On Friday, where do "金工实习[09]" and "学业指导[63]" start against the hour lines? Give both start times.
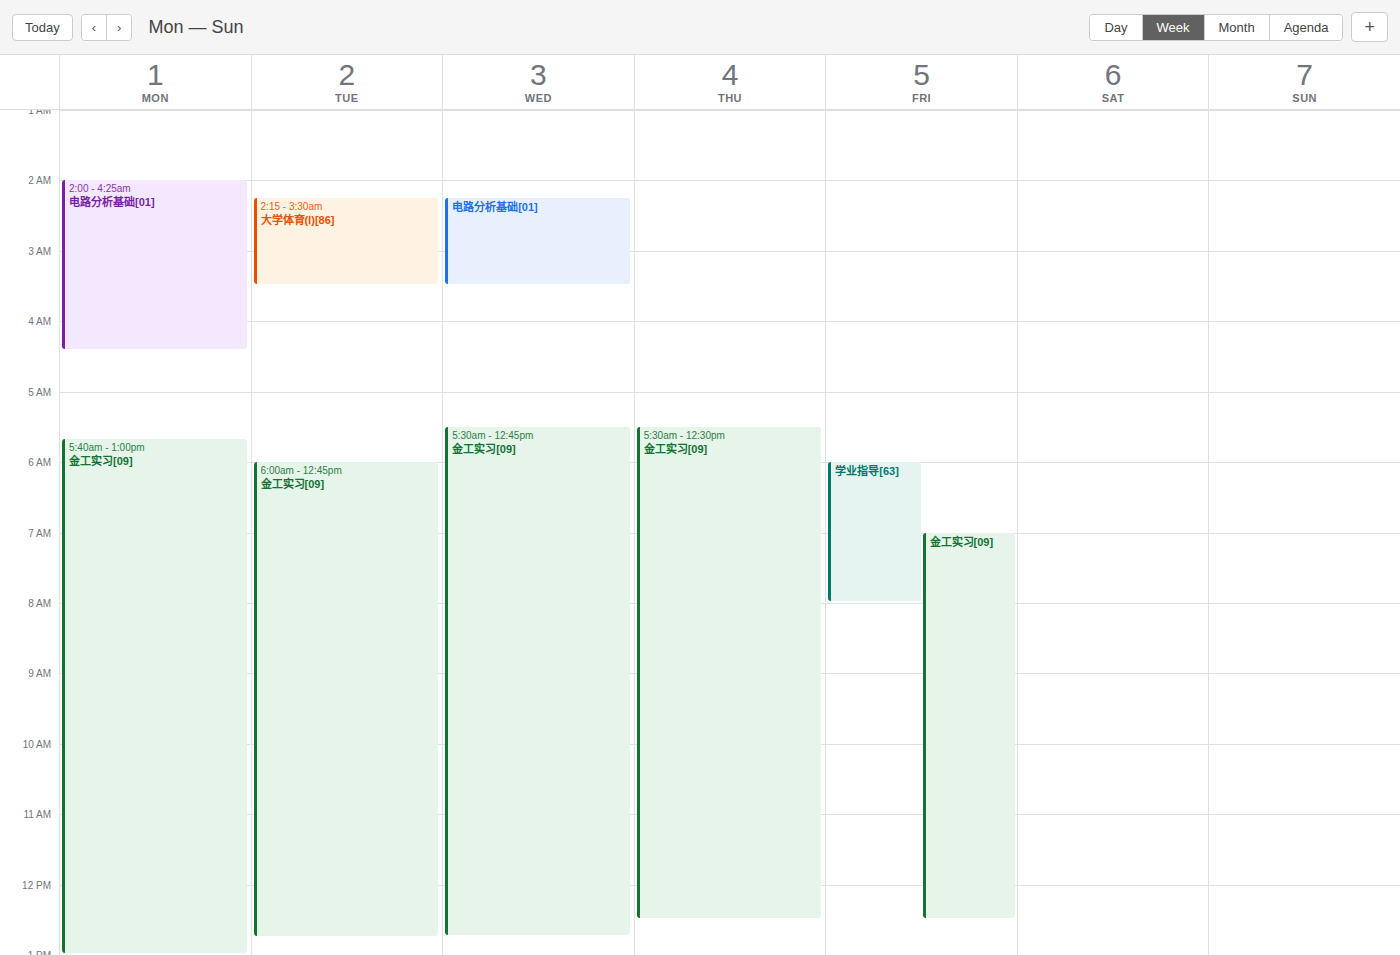
"金工实习[09]": 7:00 AM, exactly on the 7 AM line. "学业指导[63]": 6:00 AM, exactly on the 6 AM line.